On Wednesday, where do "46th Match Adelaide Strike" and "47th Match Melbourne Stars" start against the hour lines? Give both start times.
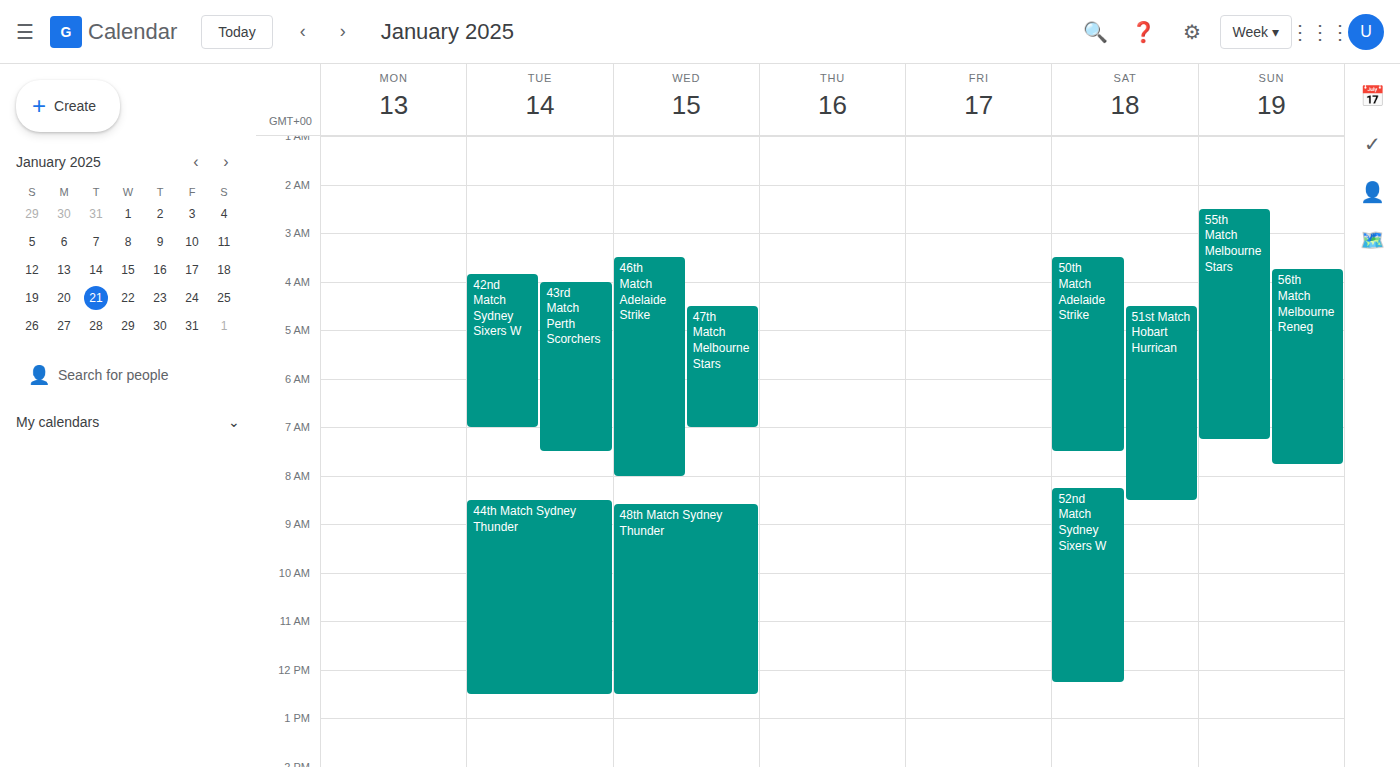
"46th Match Adelaide Strike": 3:30 AM, halfway between the 3 AM and 4 AM lines. "47th Match Melbourne Stars": 4:30 AM, halfway between the 4 AM and 5 AM lines.